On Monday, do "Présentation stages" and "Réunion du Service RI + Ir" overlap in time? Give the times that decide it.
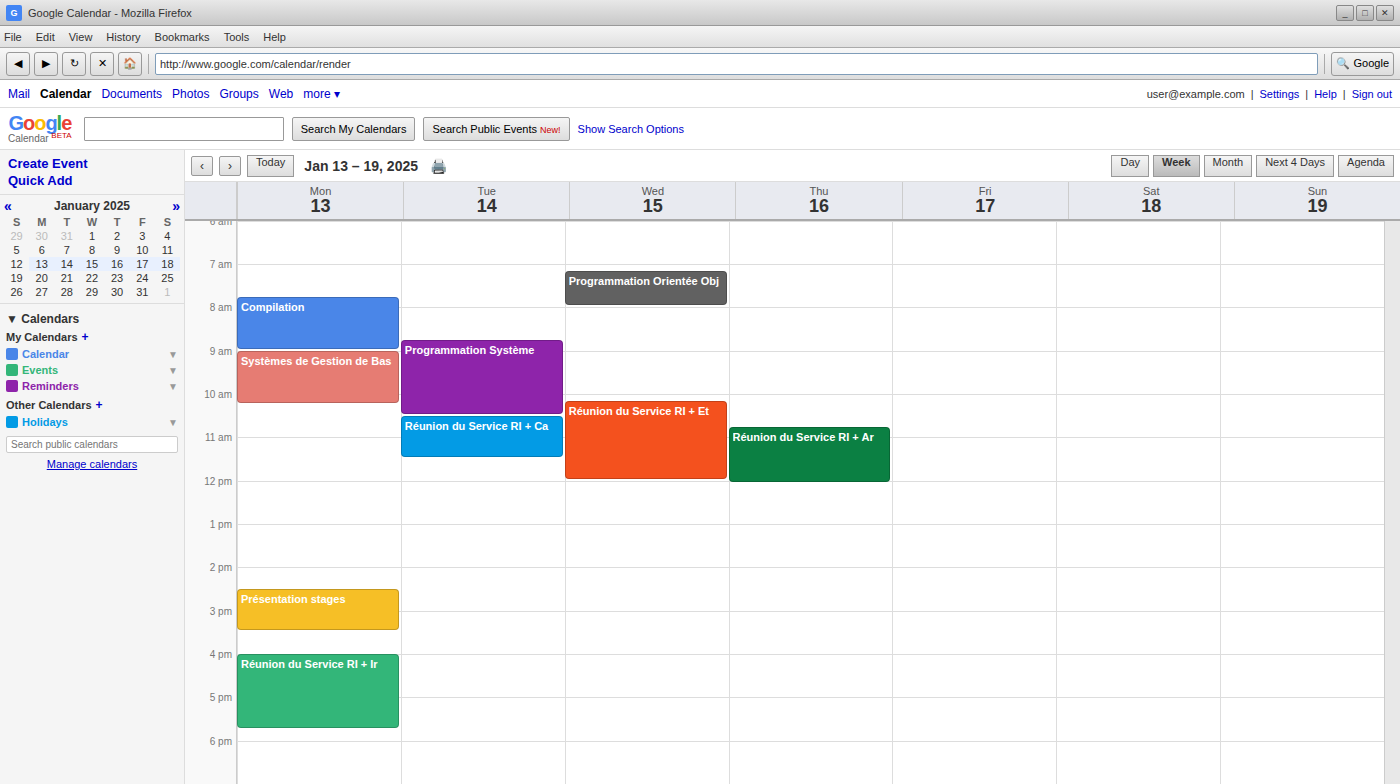
"Présentation stages" ends at 3:30 PM and "Réunion du Service RI + Ir" starts at 4:00 PM -- no overlap.